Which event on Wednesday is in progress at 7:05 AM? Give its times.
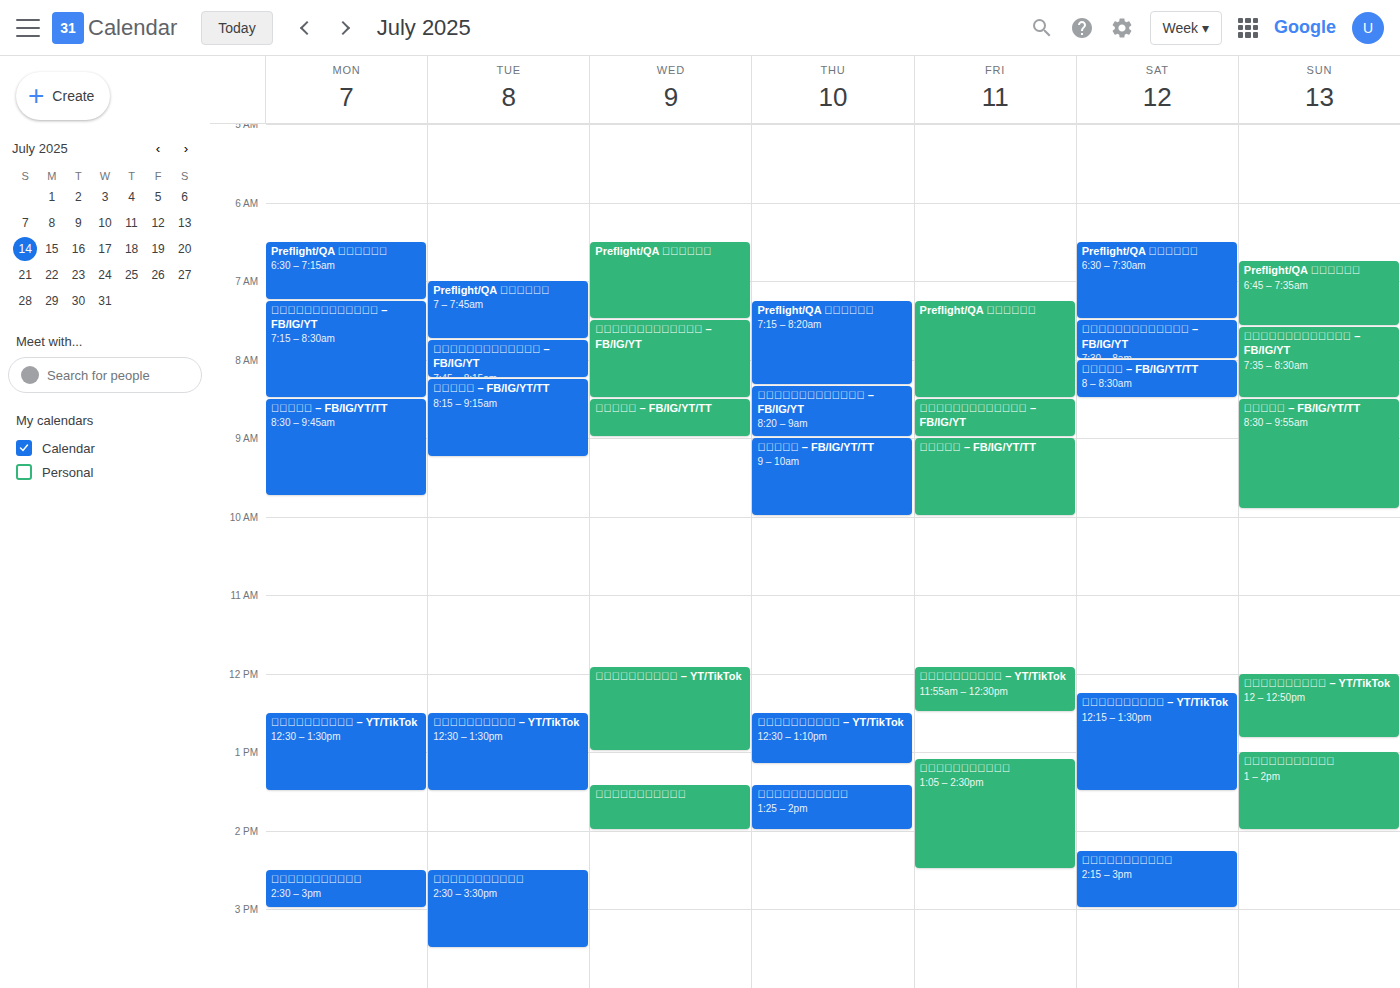
"Preflight/QA รายวัน", 6:30 AM to 7:30 AM